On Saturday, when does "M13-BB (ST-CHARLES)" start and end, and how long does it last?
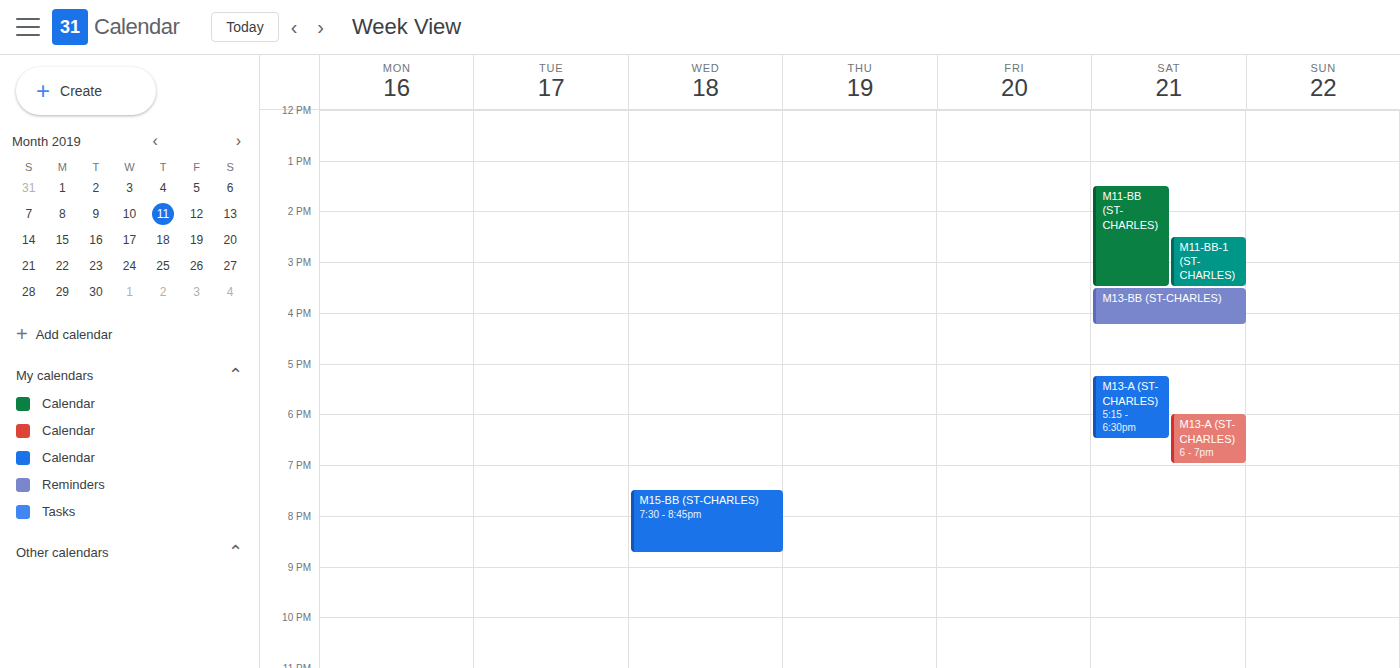
3:30 PM to 4:15 PM, 45 minutes